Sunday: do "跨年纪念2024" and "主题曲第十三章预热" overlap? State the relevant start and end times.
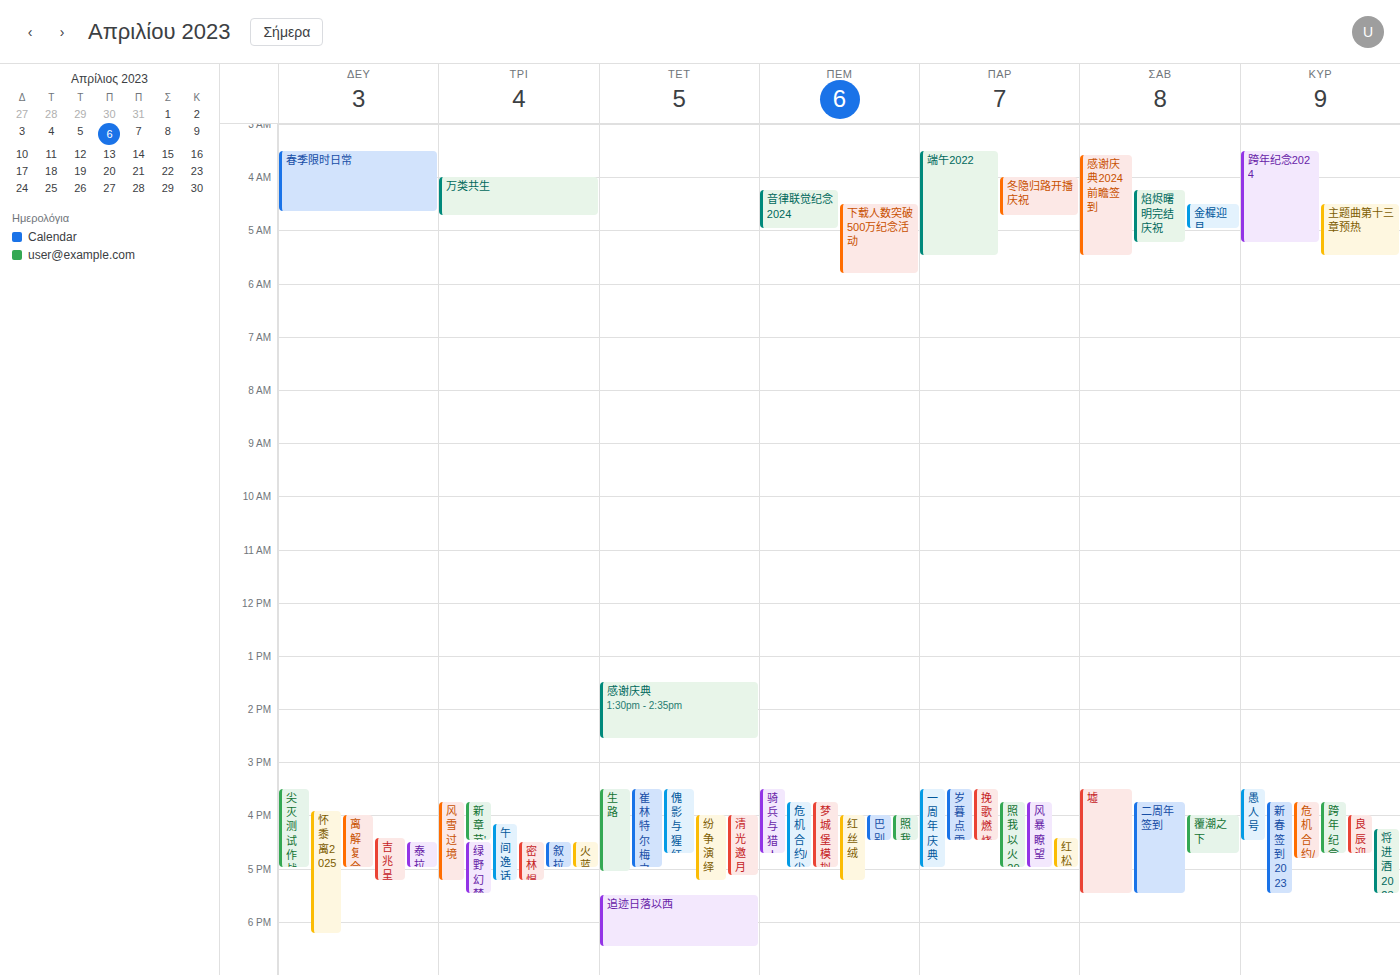
"主题曲第十三章预热" starts at 4:30 AM, before "跨年纪念2024" ends at 5:15 AM -- they overlap.